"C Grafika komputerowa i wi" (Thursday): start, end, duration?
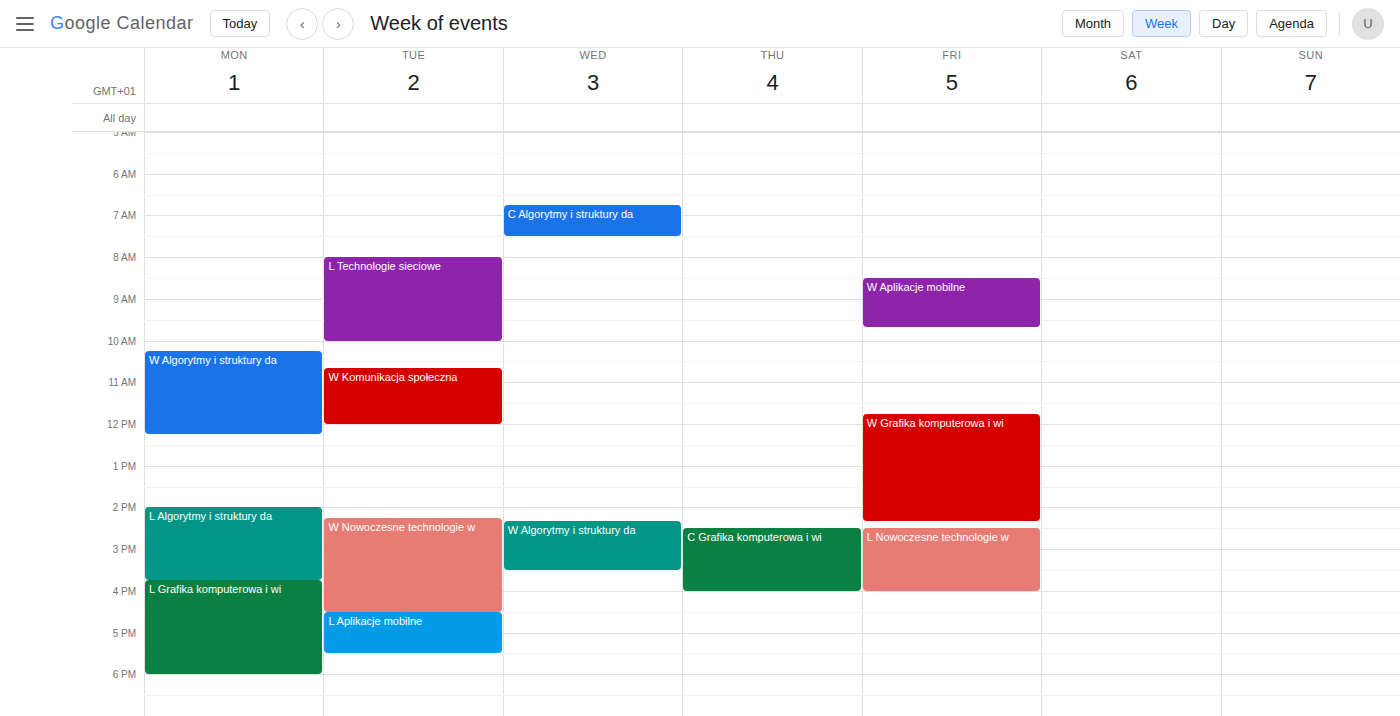
2:30 PM to 4:00 PM, 1 hour 30 minutes